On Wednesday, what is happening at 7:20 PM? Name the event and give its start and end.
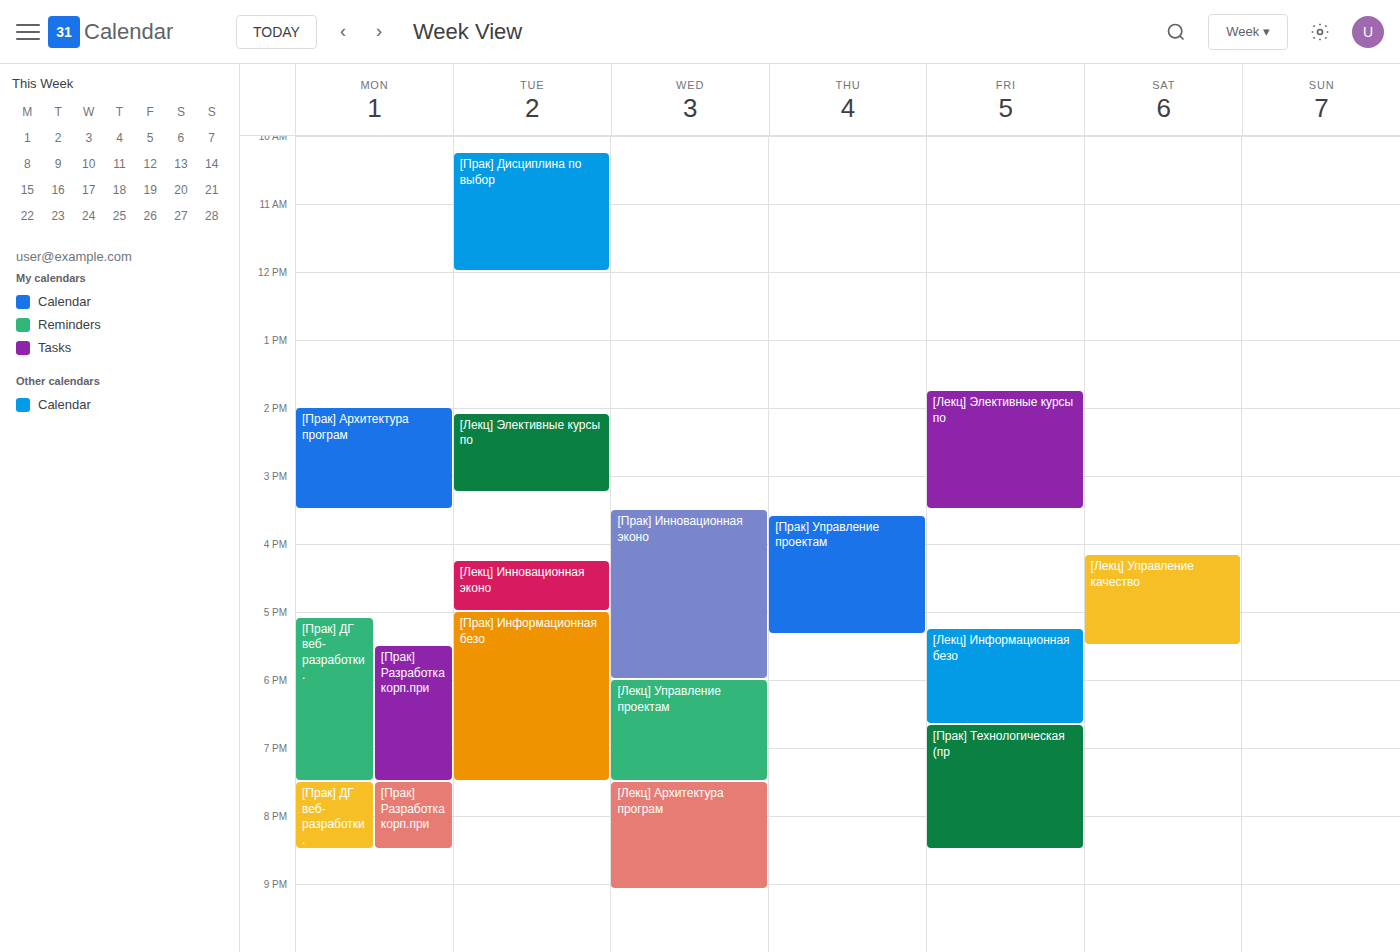
"[Лекц] Управление проектам", 6:00 PM to 7:30 PM